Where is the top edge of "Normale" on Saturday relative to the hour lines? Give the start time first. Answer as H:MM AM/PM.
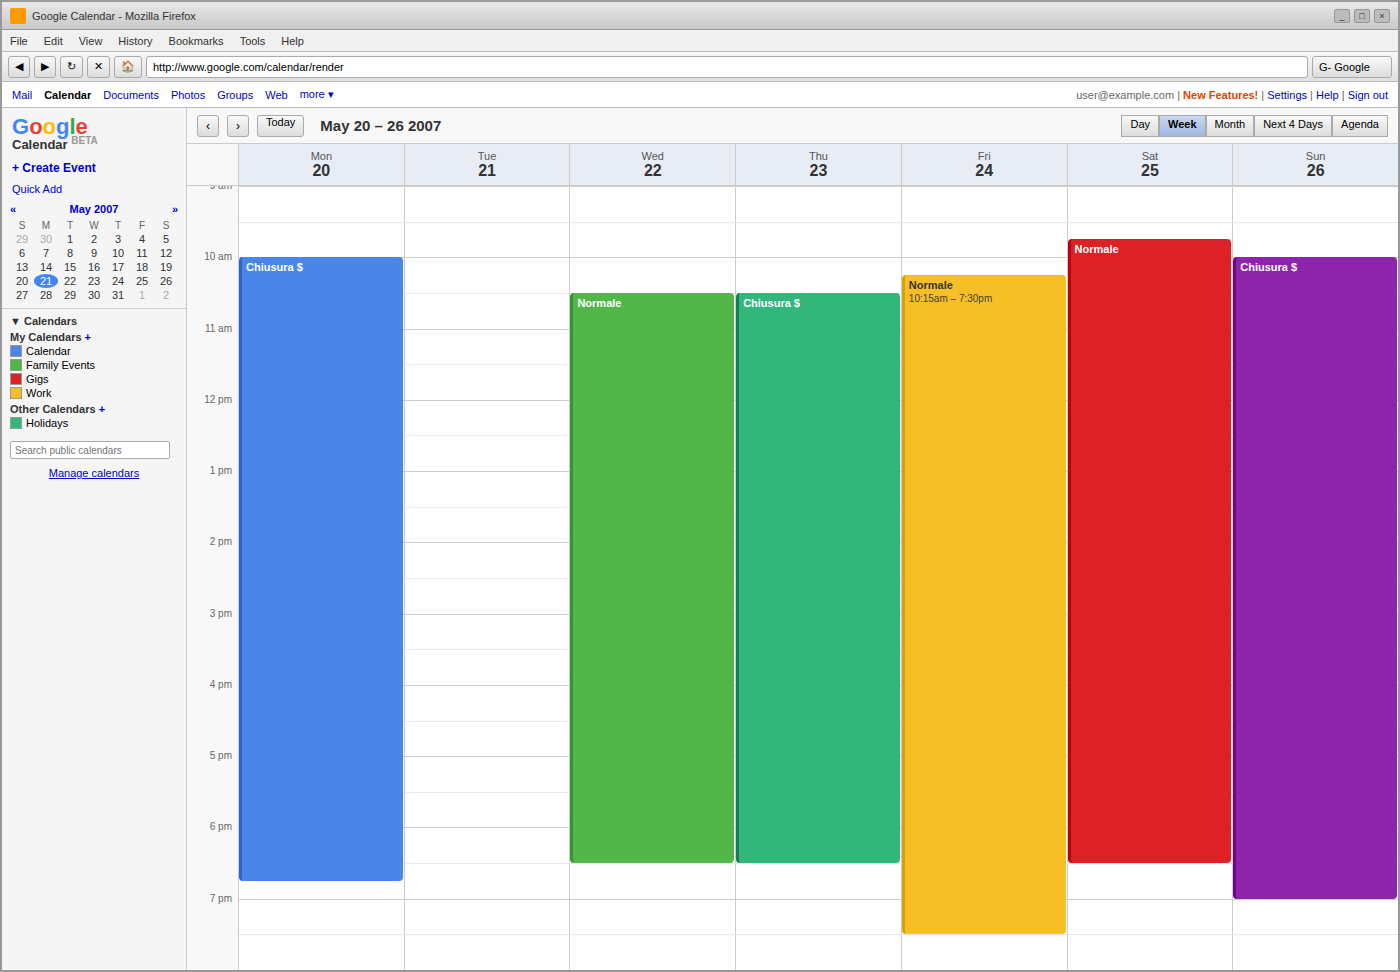
9:45 AM -- neither: three quarters of the way from the 9 AM line to the 10 AM line.